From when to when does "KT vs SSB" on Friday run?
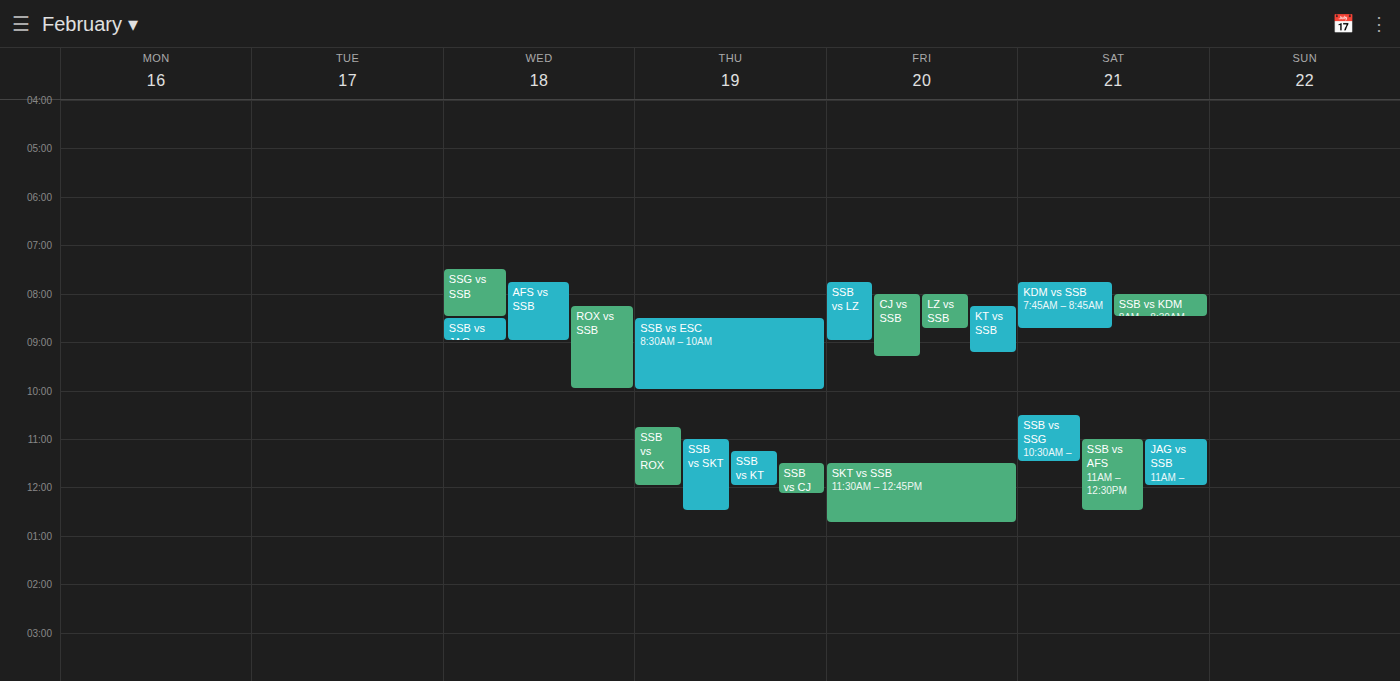
8:15 AM to 9:15 AM